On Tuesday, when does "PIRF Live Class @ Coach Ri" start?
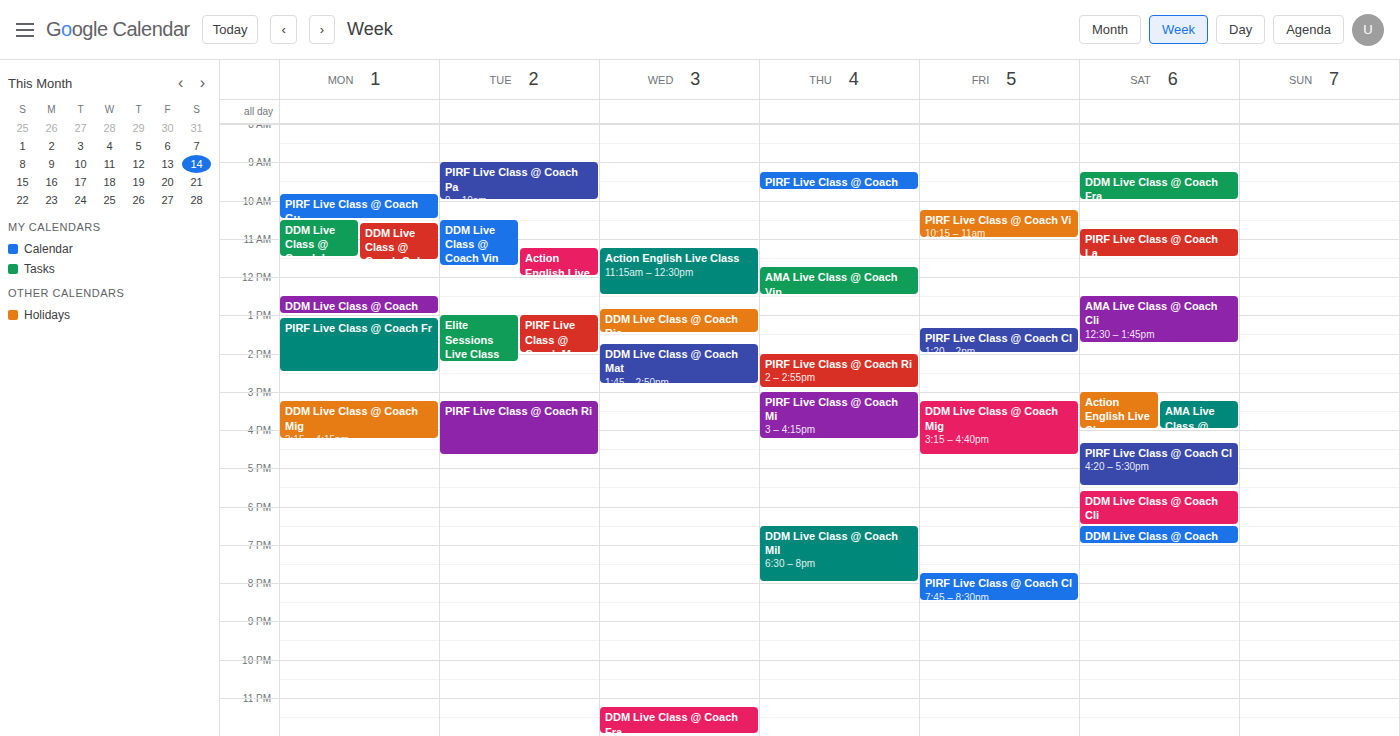
3:15 PM